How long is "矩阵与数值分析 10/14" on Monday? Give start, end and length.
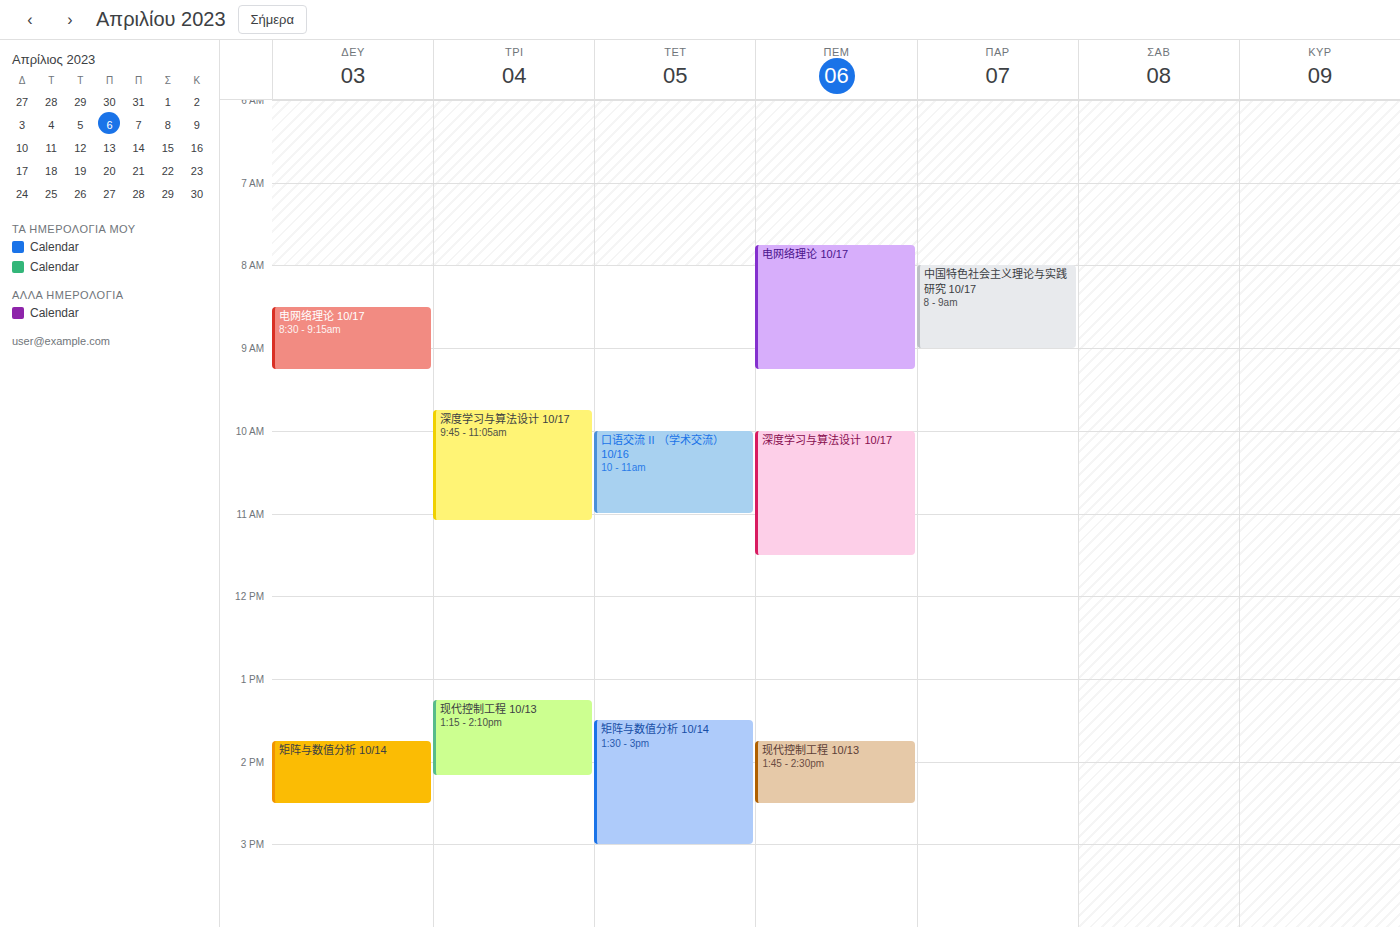
1:45 PM to 2:30 PM, 45 minutes